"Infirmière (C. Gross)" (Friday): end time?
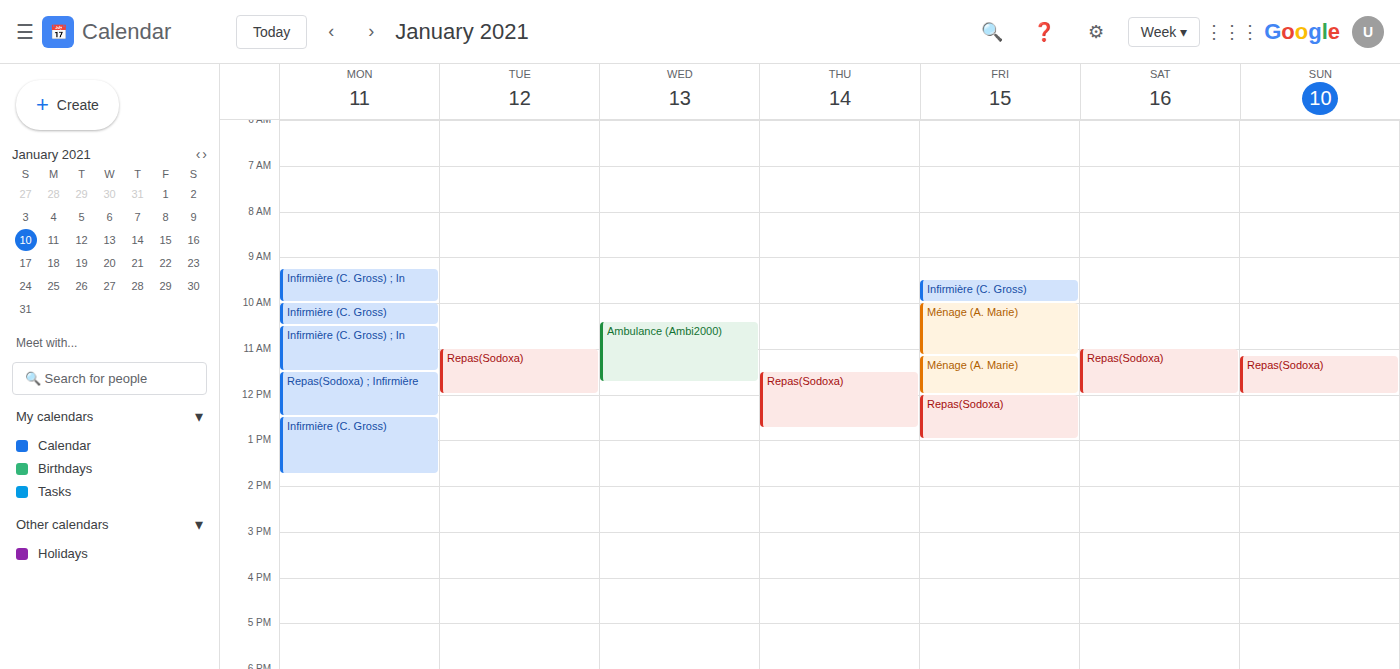
10:00